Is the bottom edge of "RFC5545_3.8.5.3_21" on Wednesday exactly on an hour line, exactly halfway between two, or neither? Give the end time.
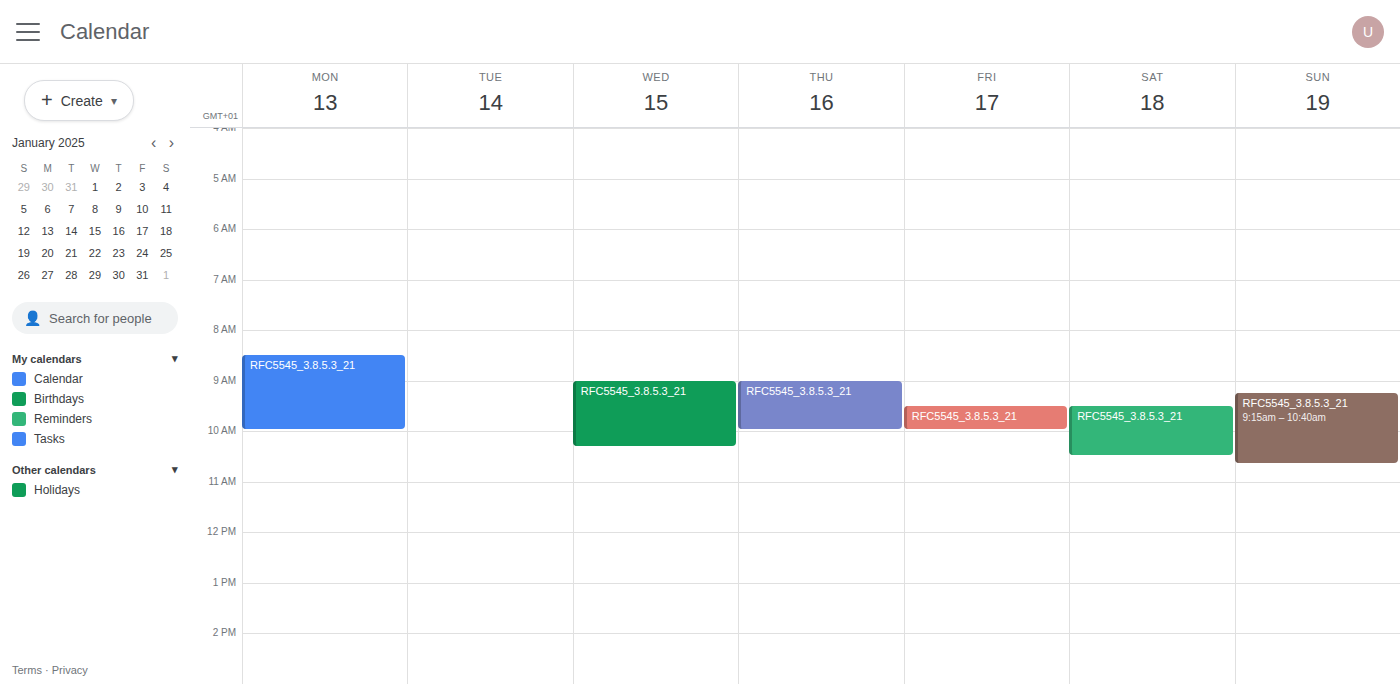
10:20 AM -- neither: 20 minutes below the 10 AM line and 40 minutes above the 11 AM line.